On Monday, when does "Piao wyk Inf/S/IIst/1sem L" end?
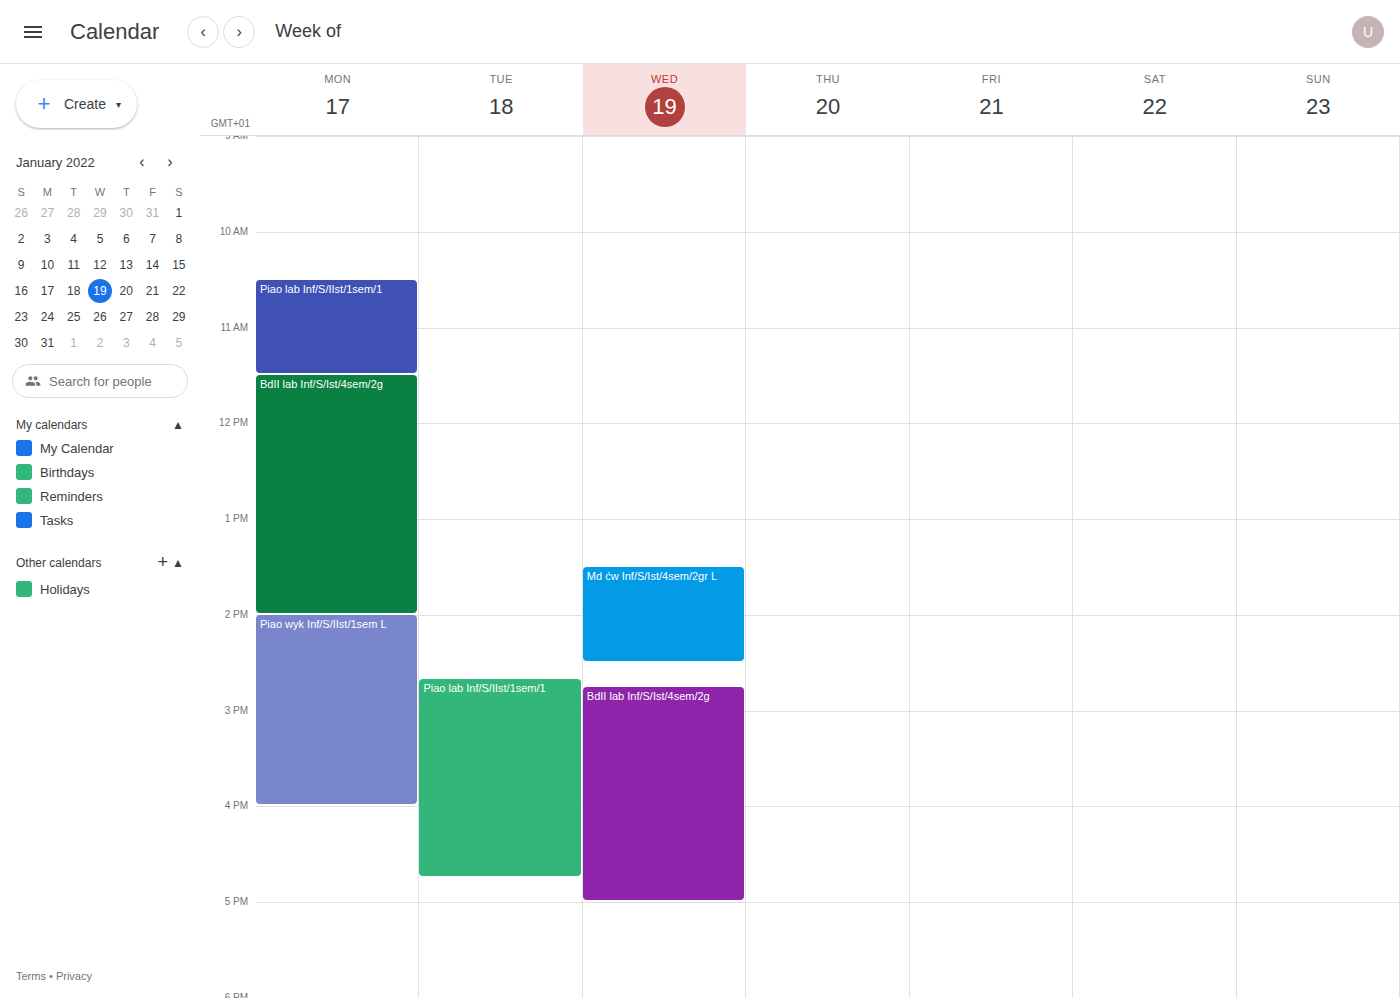
4:00 PM